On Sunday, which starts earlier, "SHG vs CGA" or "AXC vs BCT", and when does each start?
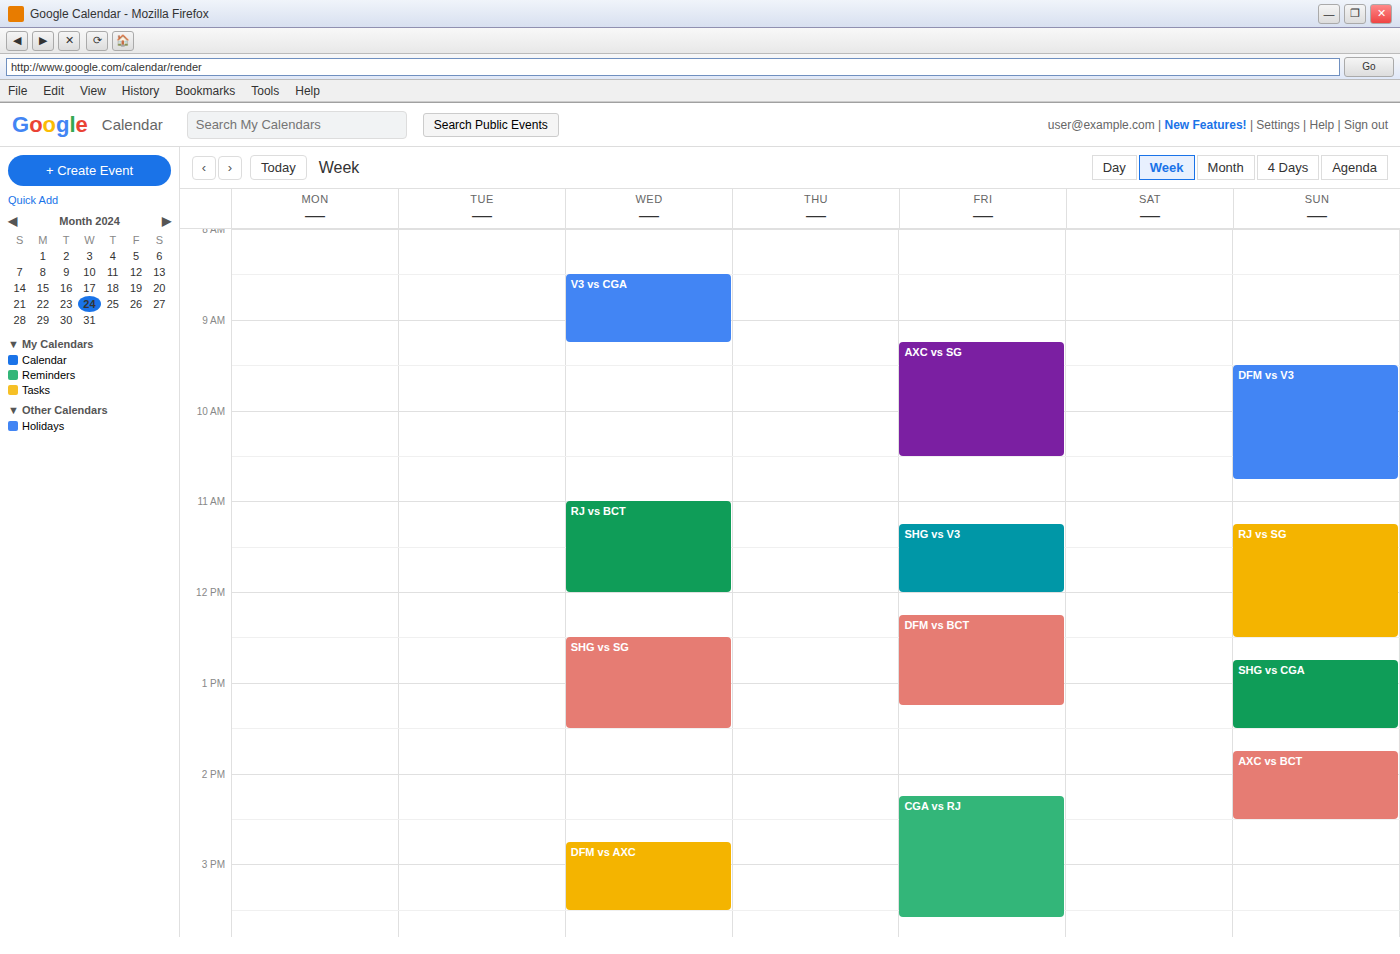
"SHG vs CGA" 12:45 PM; "AXC vs BCT" 1:45 PM.